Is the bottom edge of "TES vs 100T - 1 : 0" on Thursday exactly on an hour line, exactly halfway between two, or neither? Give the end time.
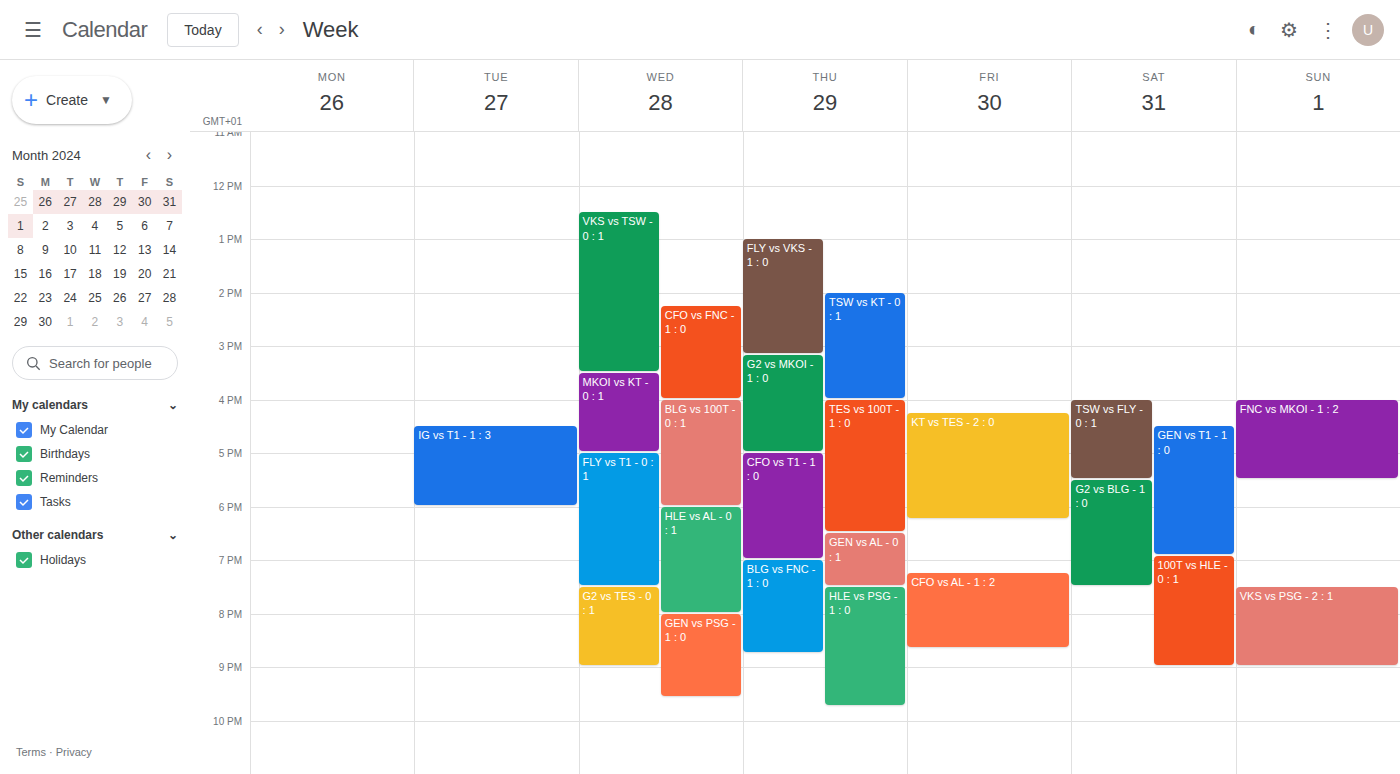
6:30 PM -- halfway between the 6 PM and 7 PM lines.